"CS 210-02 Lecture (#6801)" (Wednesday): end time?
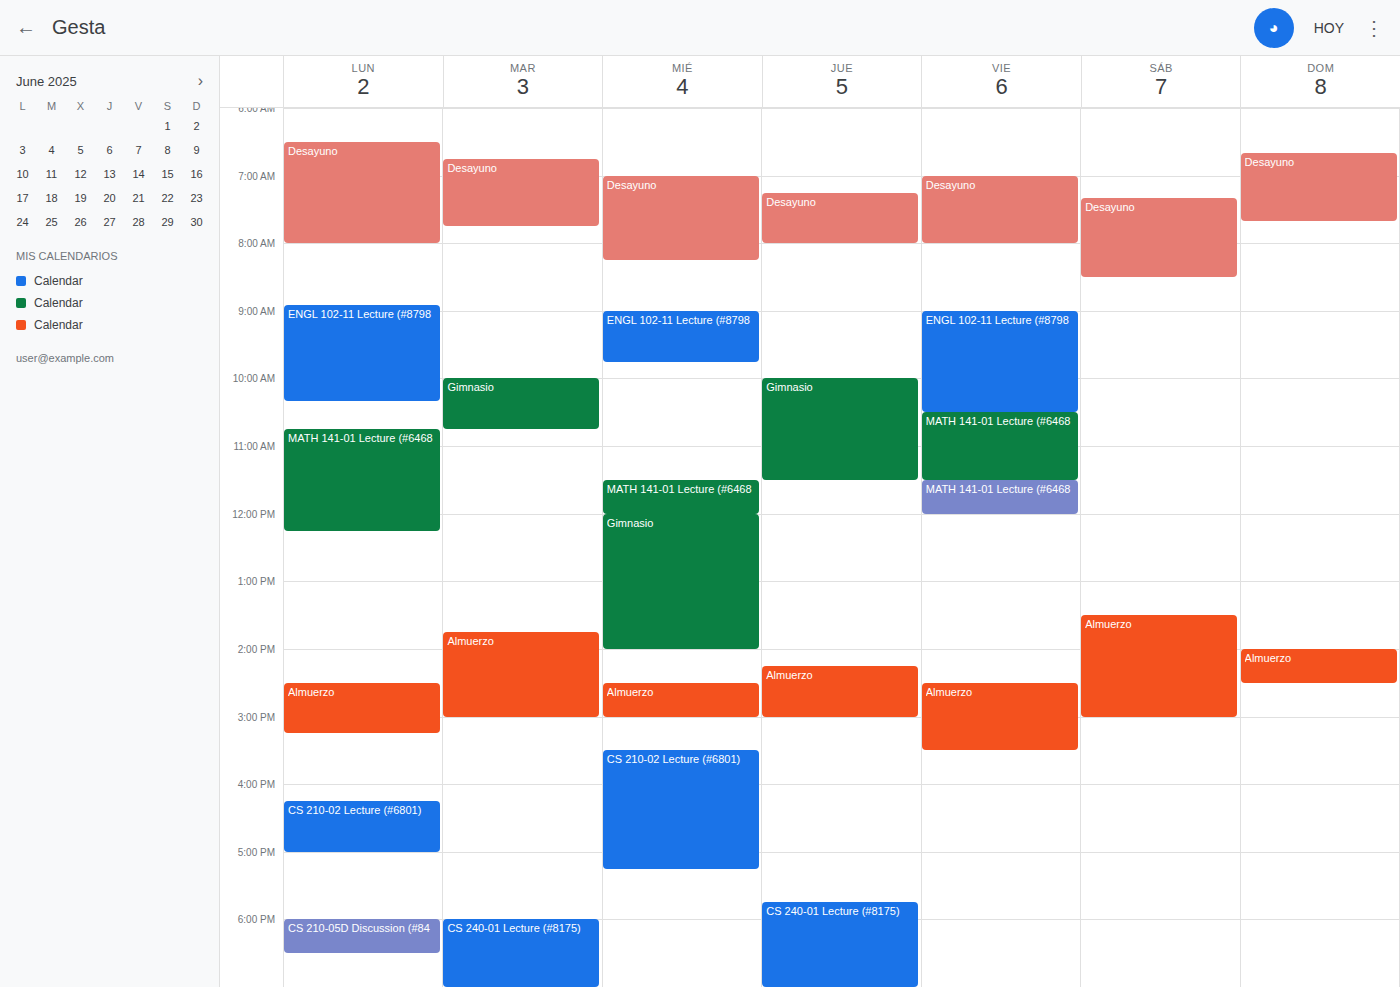
5:15 PM